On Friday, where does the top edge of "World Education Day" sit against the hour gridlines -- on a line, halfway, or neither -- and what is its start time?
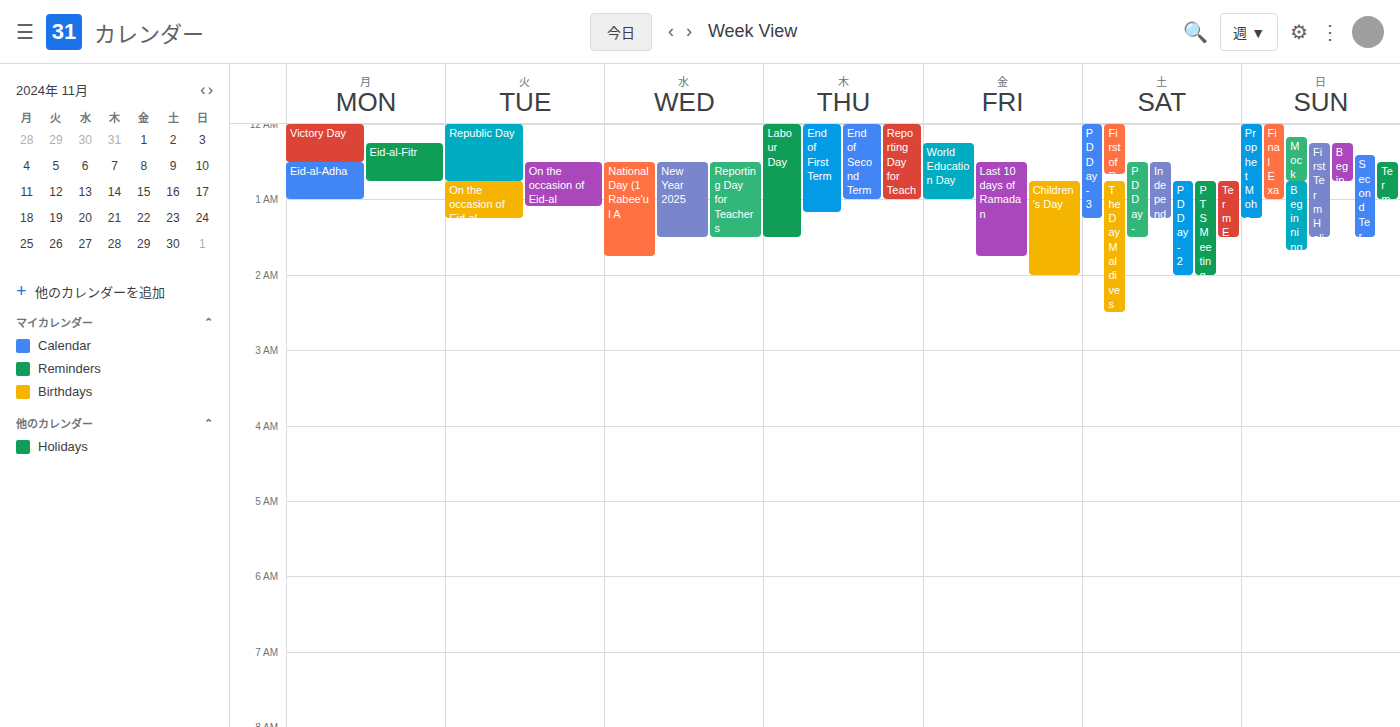
00:15 -- neither: a quarter of the way from the 00:00 line to the 01:00 line.